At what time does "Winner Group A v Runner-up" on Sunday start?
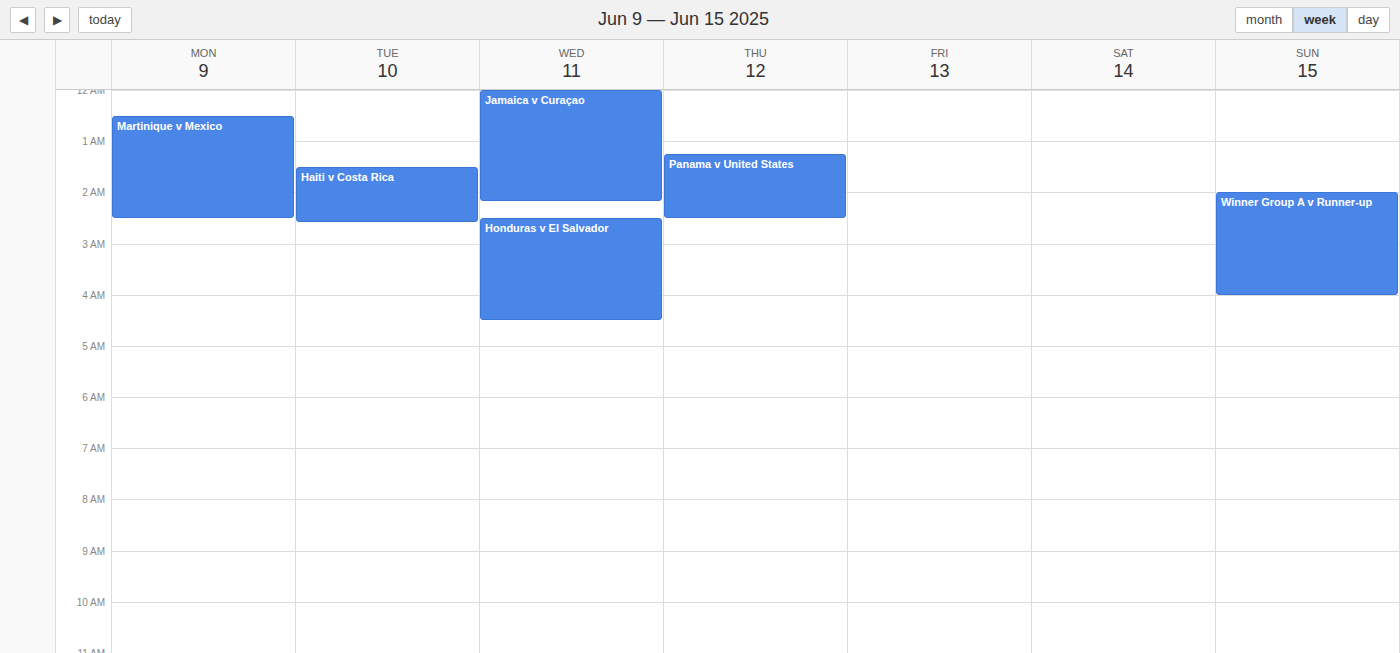
02:00